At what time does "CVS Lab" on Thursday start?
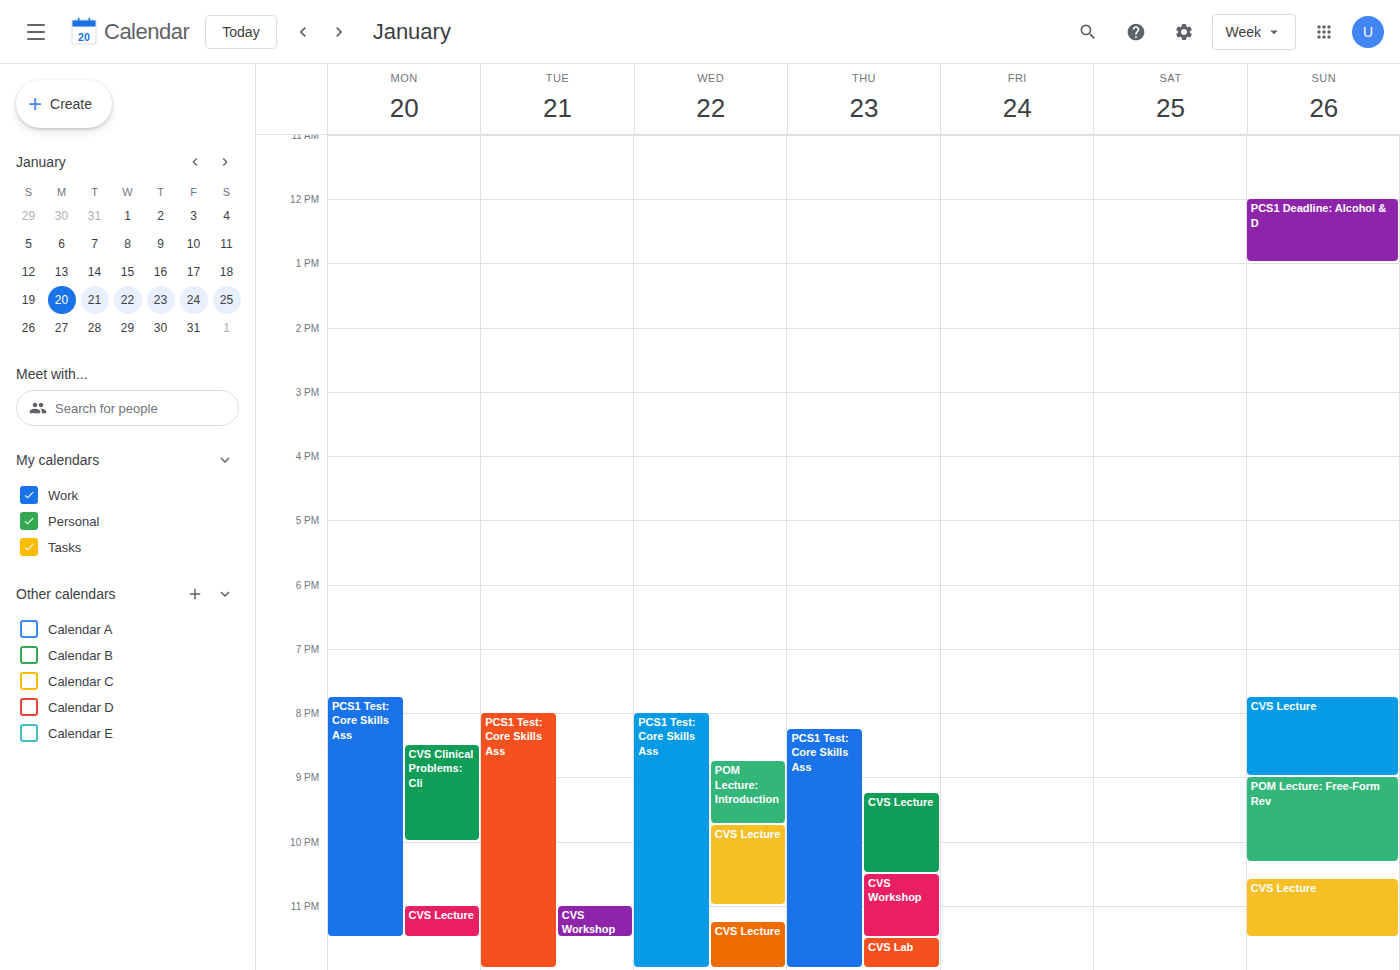
11:30 PM